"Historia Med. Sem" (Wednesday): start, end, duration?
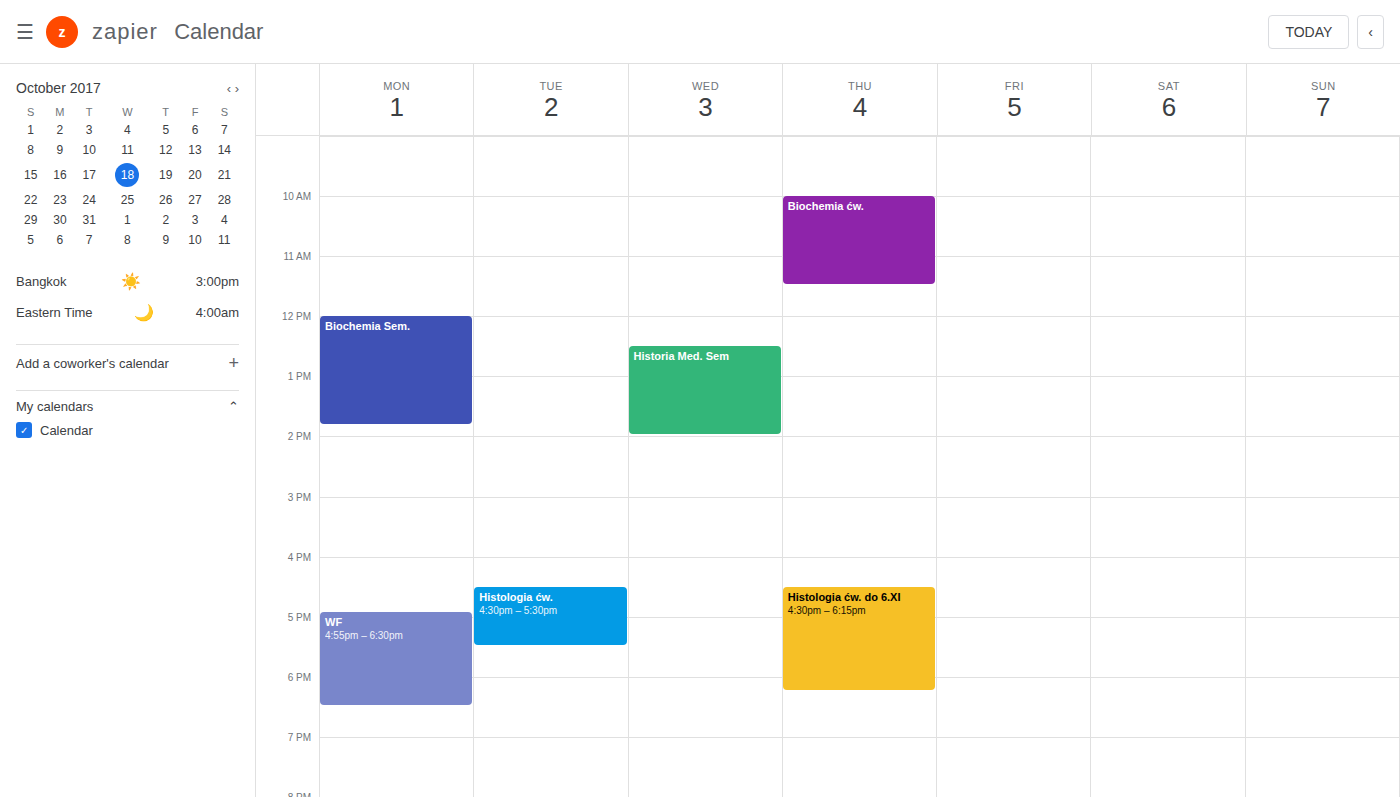
12:30 PM to 2:00 PM, 1 hour 30 minutes